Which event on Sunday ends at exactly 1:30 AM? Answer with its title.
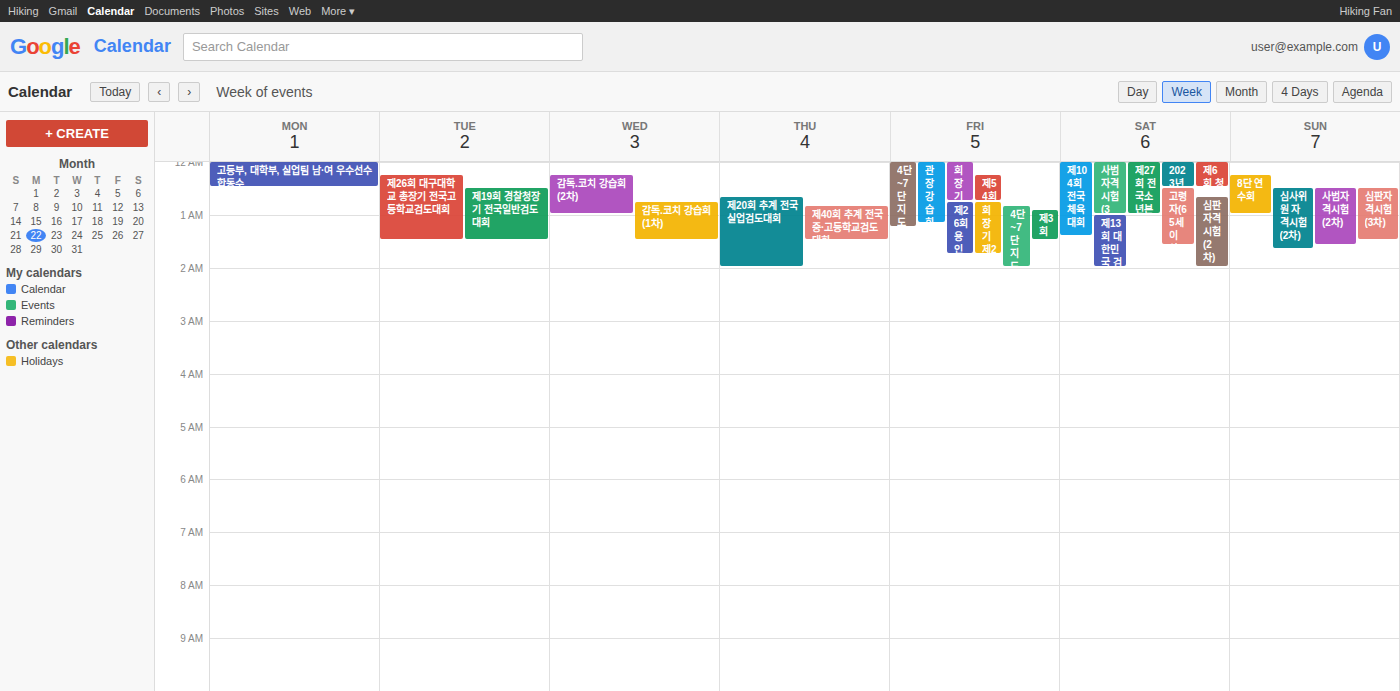
"심판자격시험(3차)"